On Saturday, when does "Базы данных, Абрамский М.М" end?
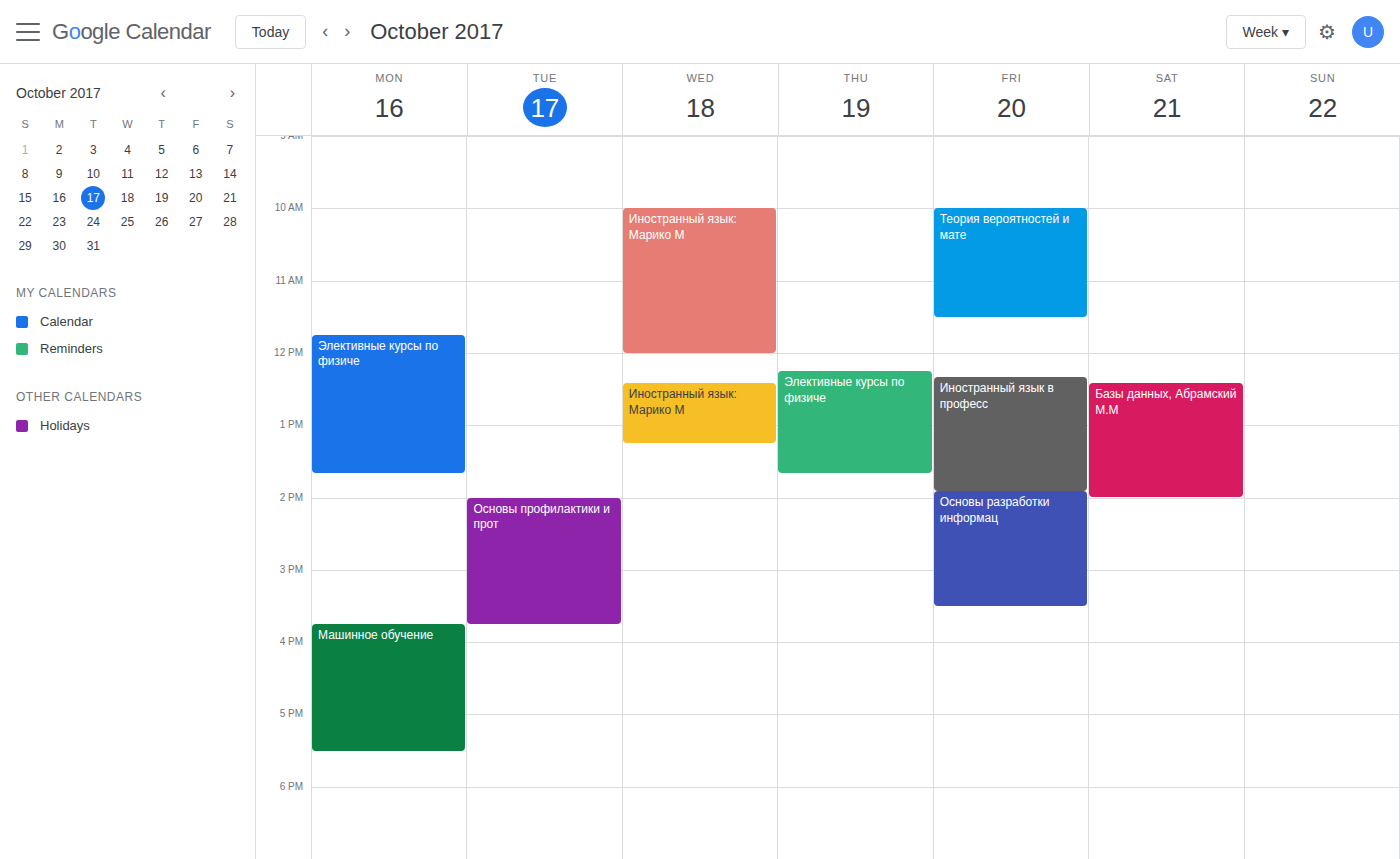
2:00 PM